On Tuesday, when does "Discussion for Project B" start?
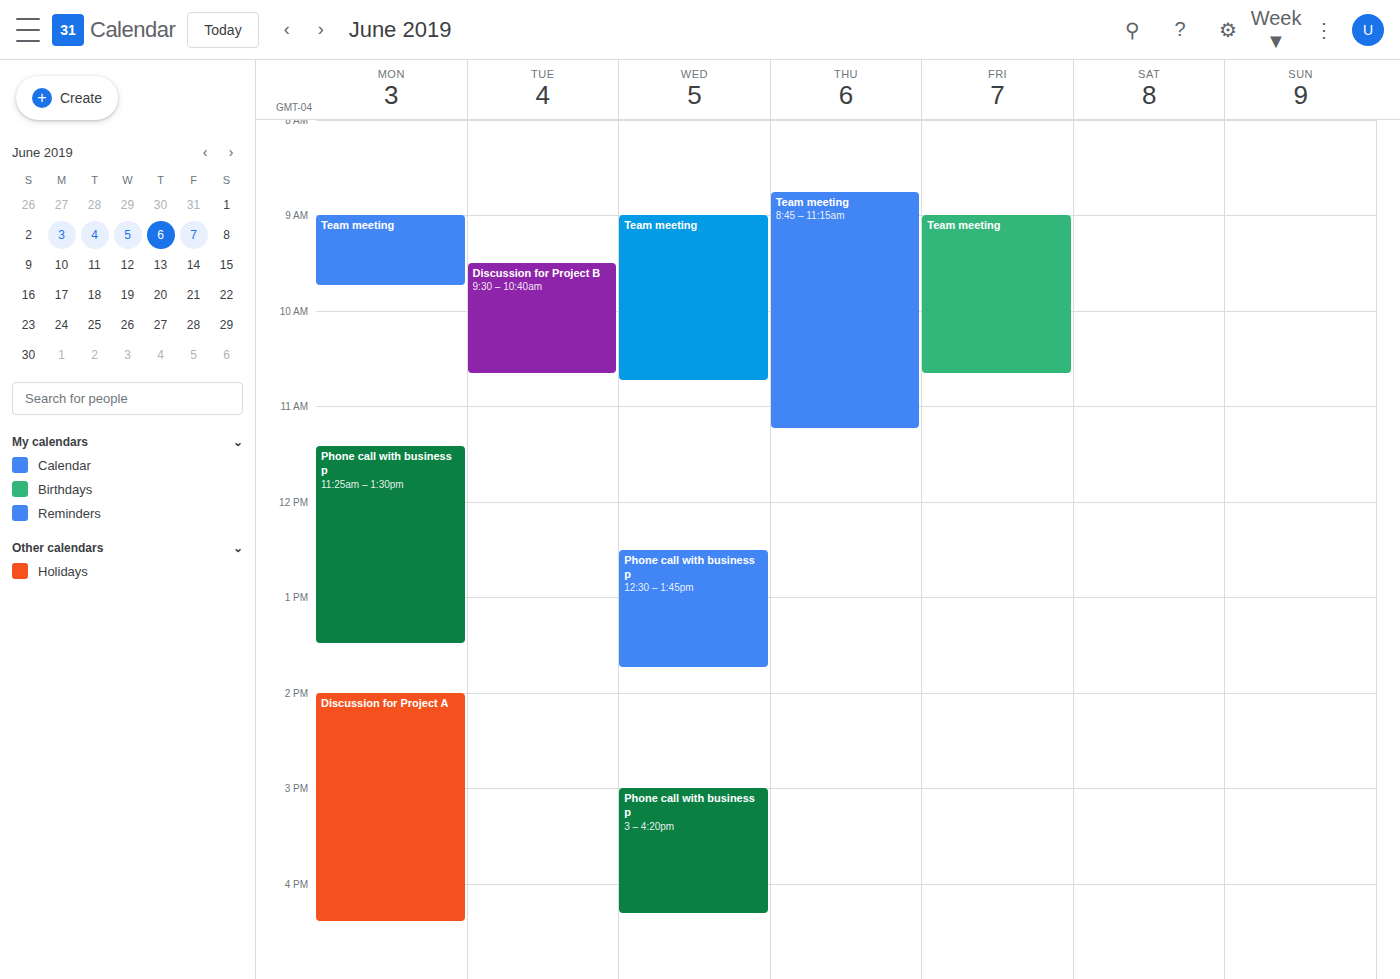
9:30 AM